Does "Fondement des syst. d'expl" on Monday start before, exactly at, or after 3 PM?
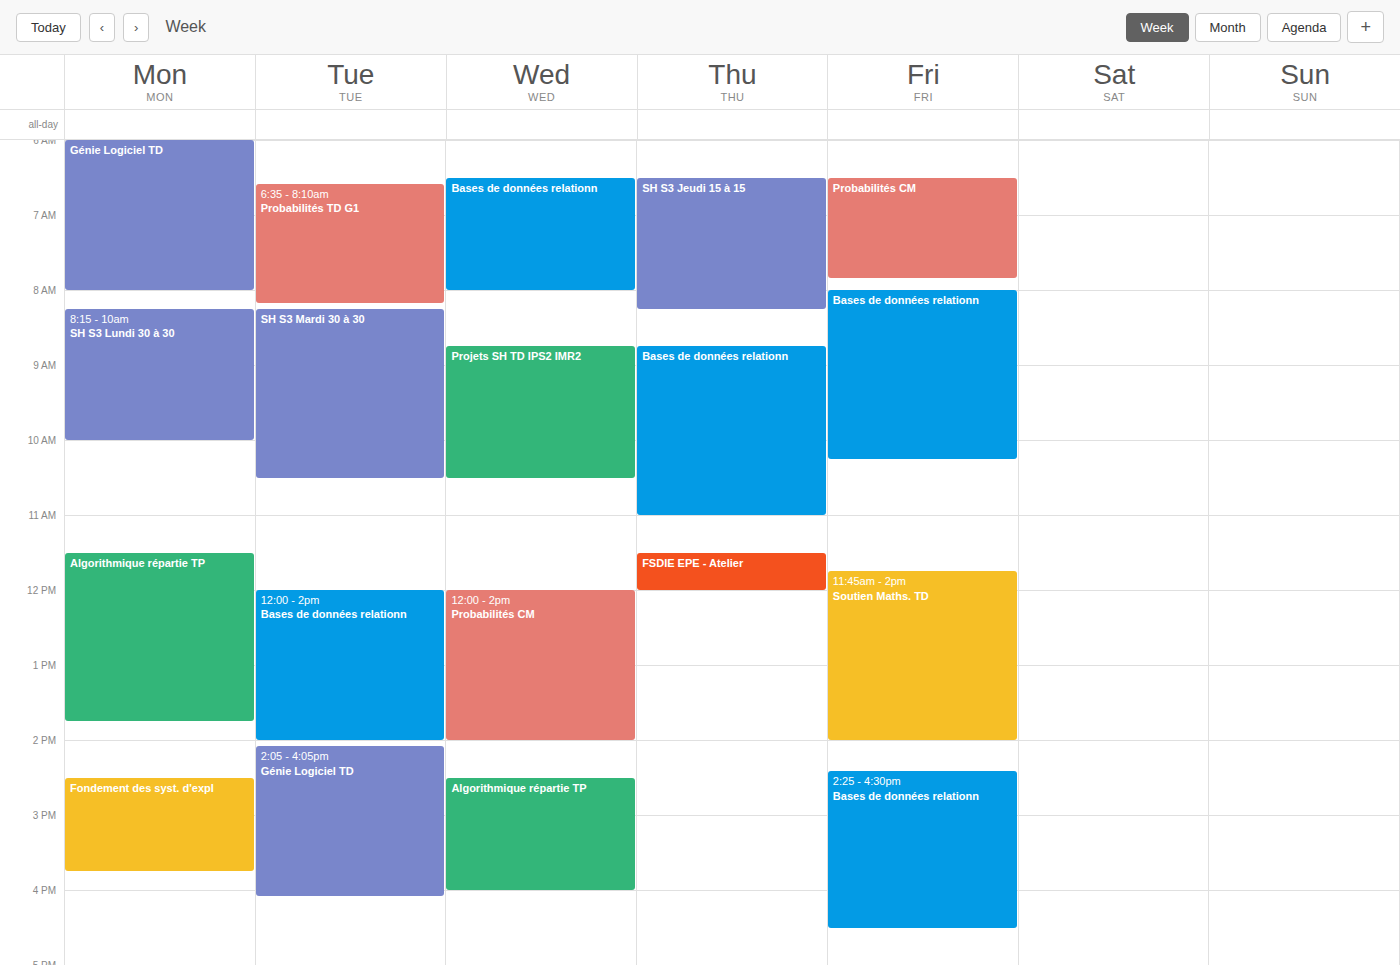
2:30 PM -- before 3 PM, 30 minutes above the 3 PM line.